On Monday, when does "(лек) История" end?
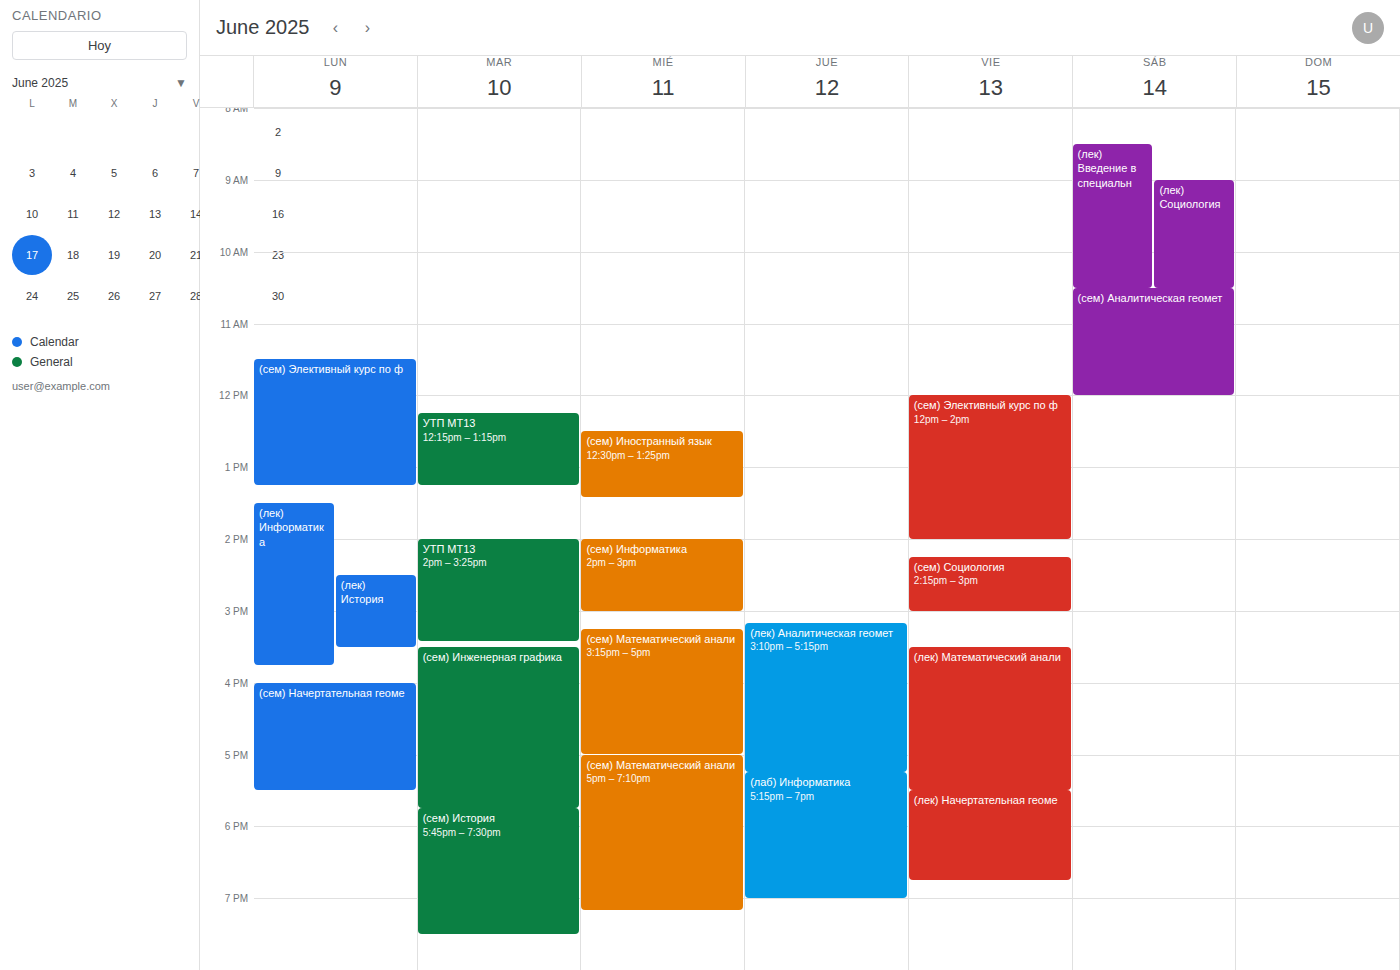
3:30 PM